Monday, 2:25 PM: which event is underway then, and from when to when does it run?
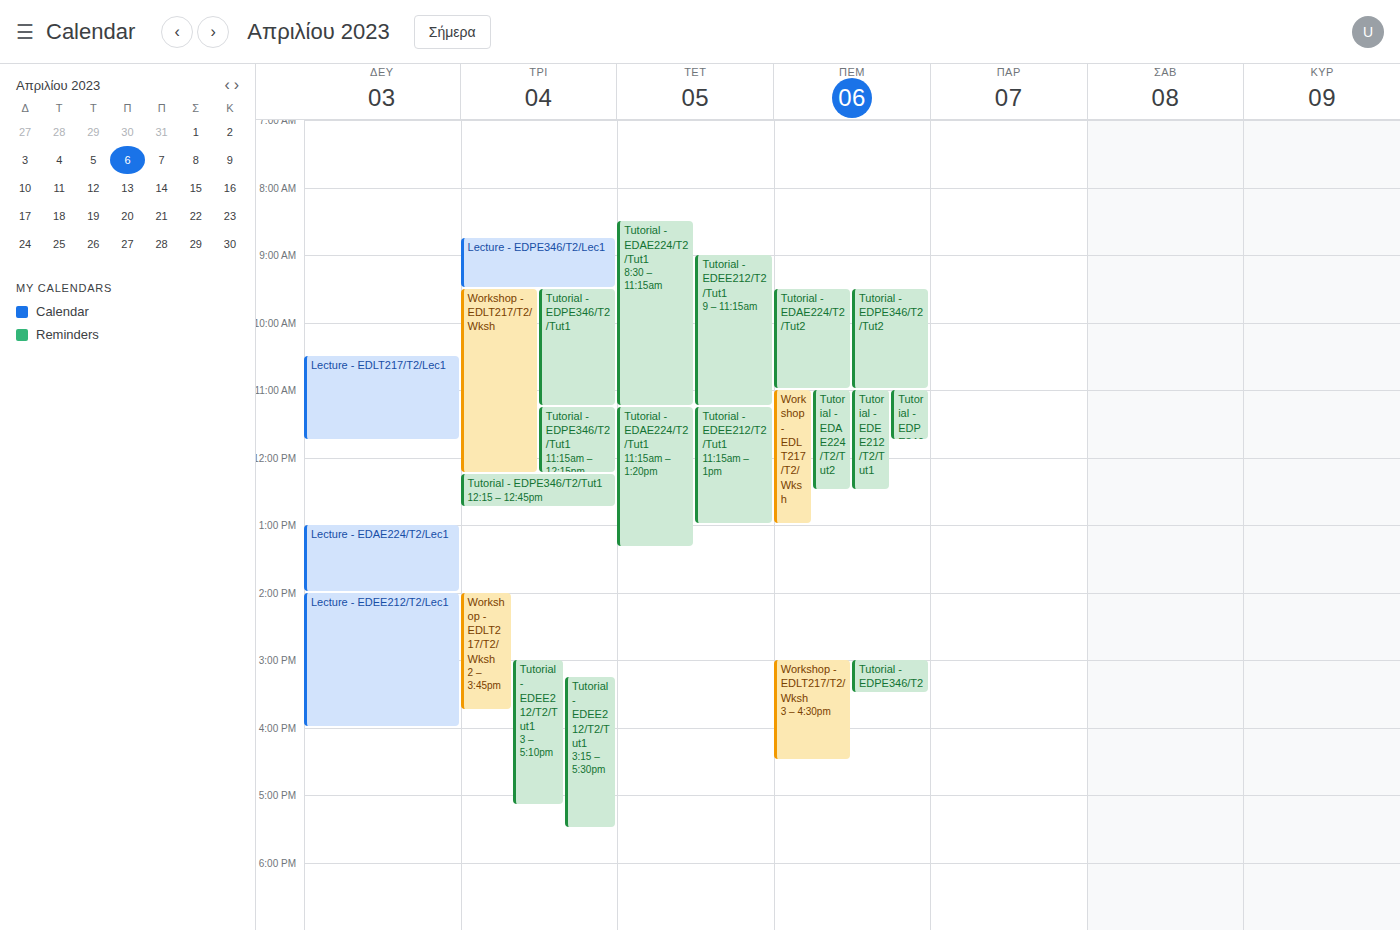
"Lecture - EDEE212/T2/Lec1", 2:00 PM to 4:00 PM